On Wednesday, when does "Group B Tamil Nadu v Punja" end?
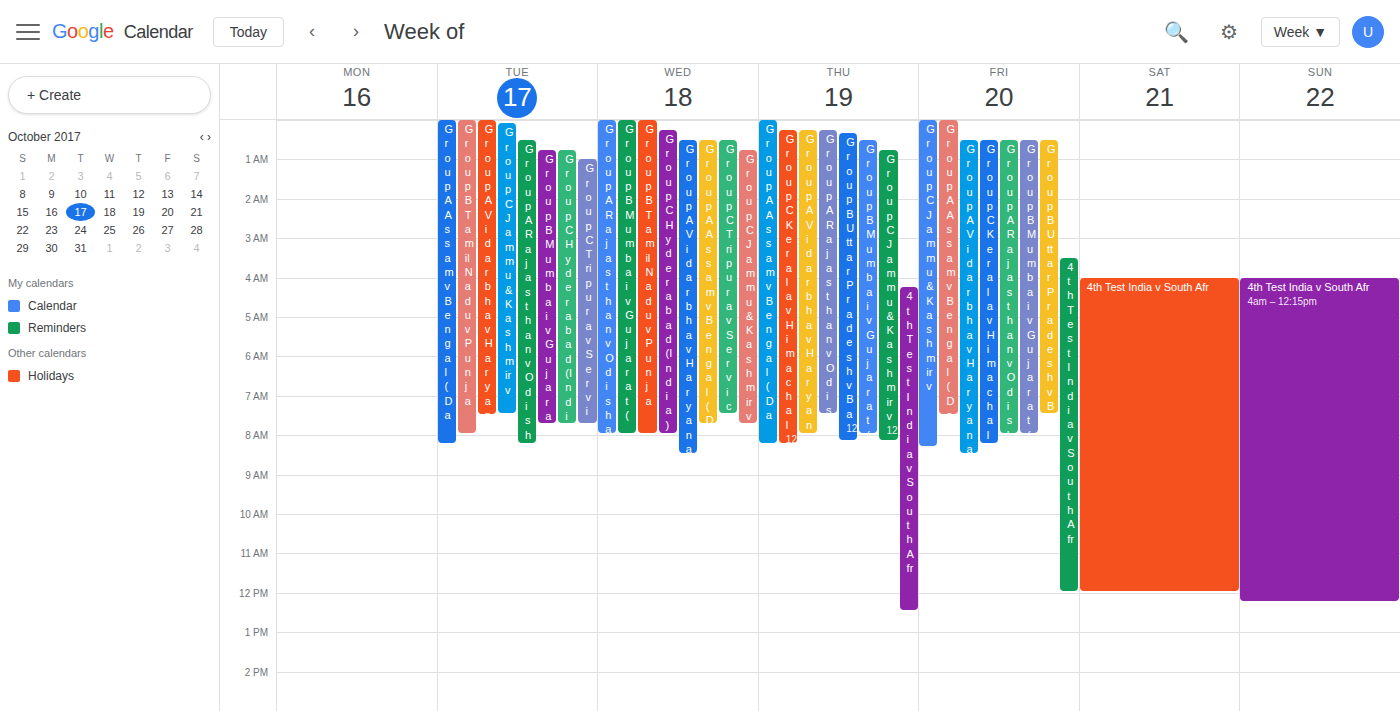
8:00 AM